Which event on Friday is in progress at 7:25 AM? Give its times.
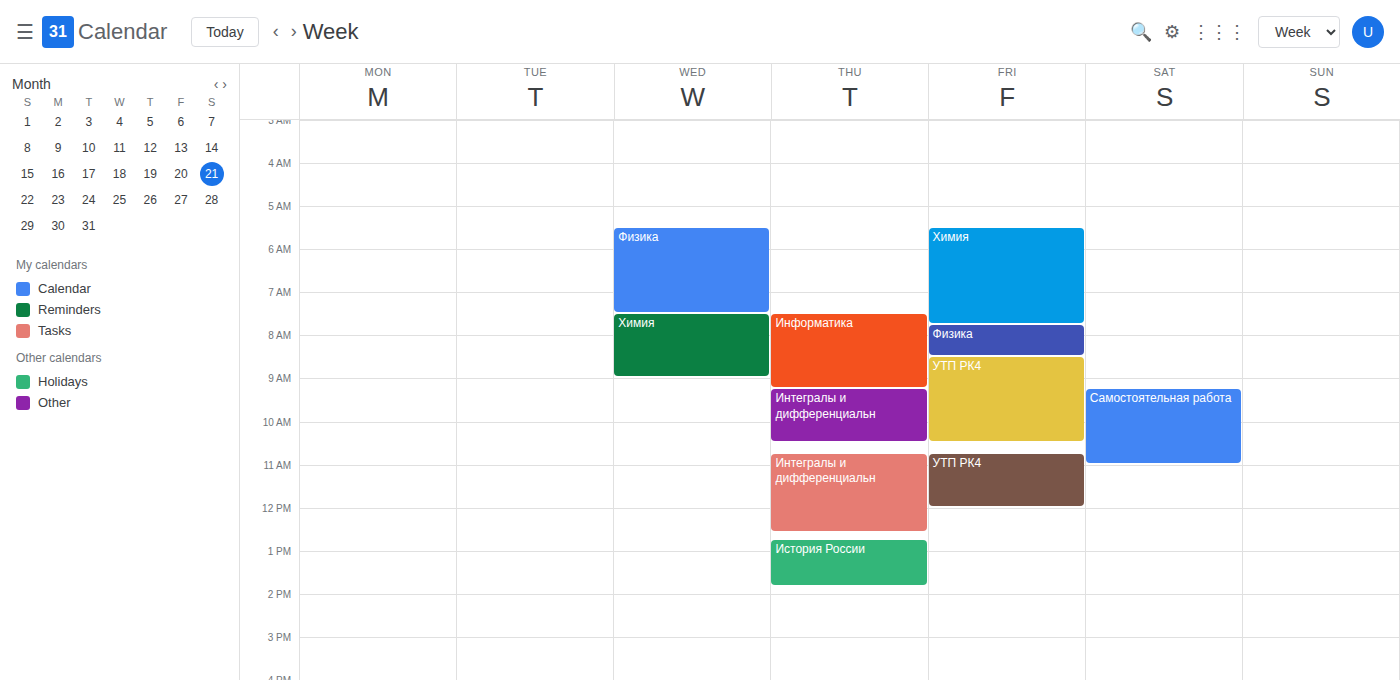
"Химия", 5:30 AM to 7:45 AM